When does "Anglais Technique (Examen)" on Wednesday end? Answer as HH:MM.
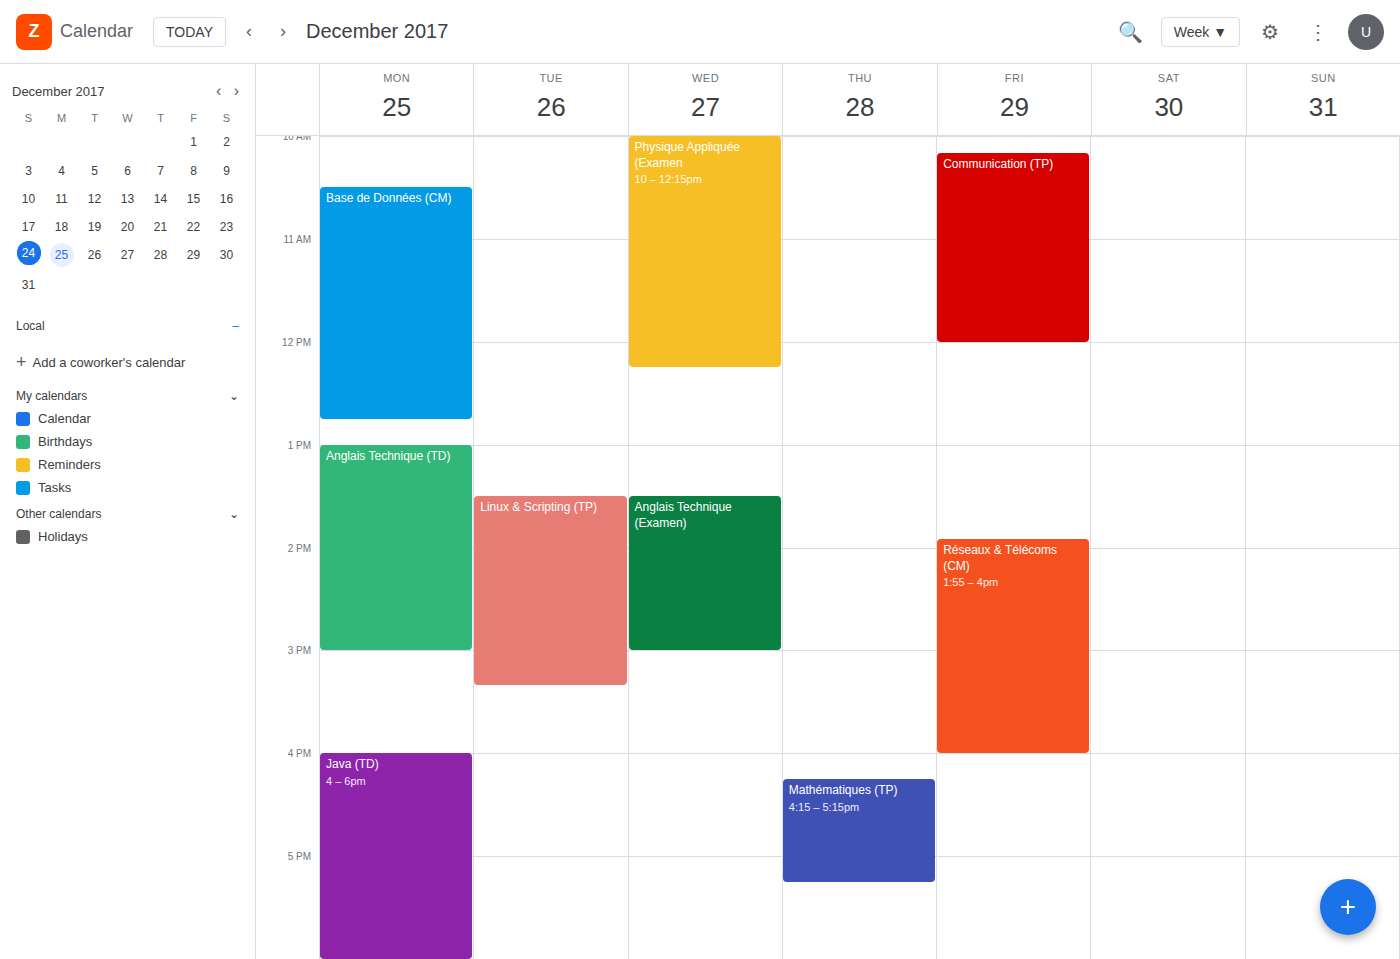
15:00